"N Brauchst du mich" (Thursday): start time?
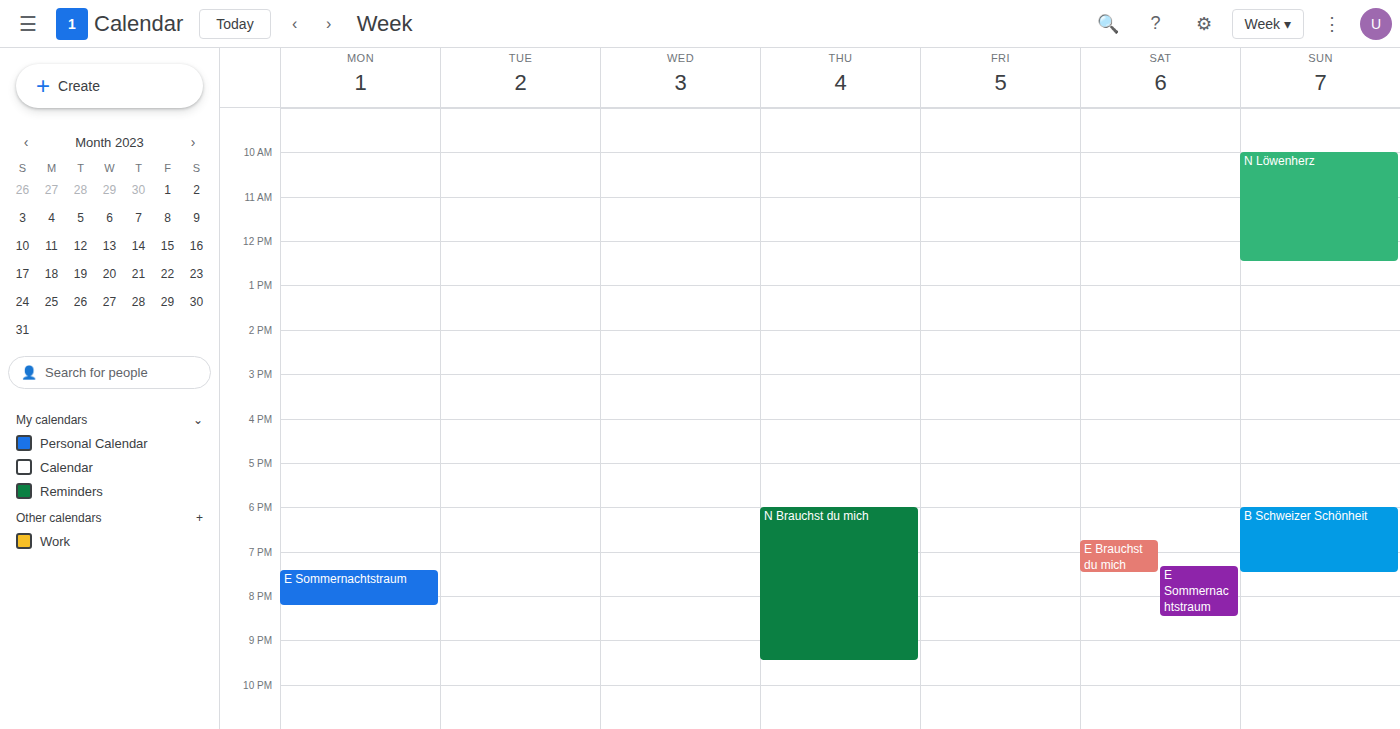
6:00 PM